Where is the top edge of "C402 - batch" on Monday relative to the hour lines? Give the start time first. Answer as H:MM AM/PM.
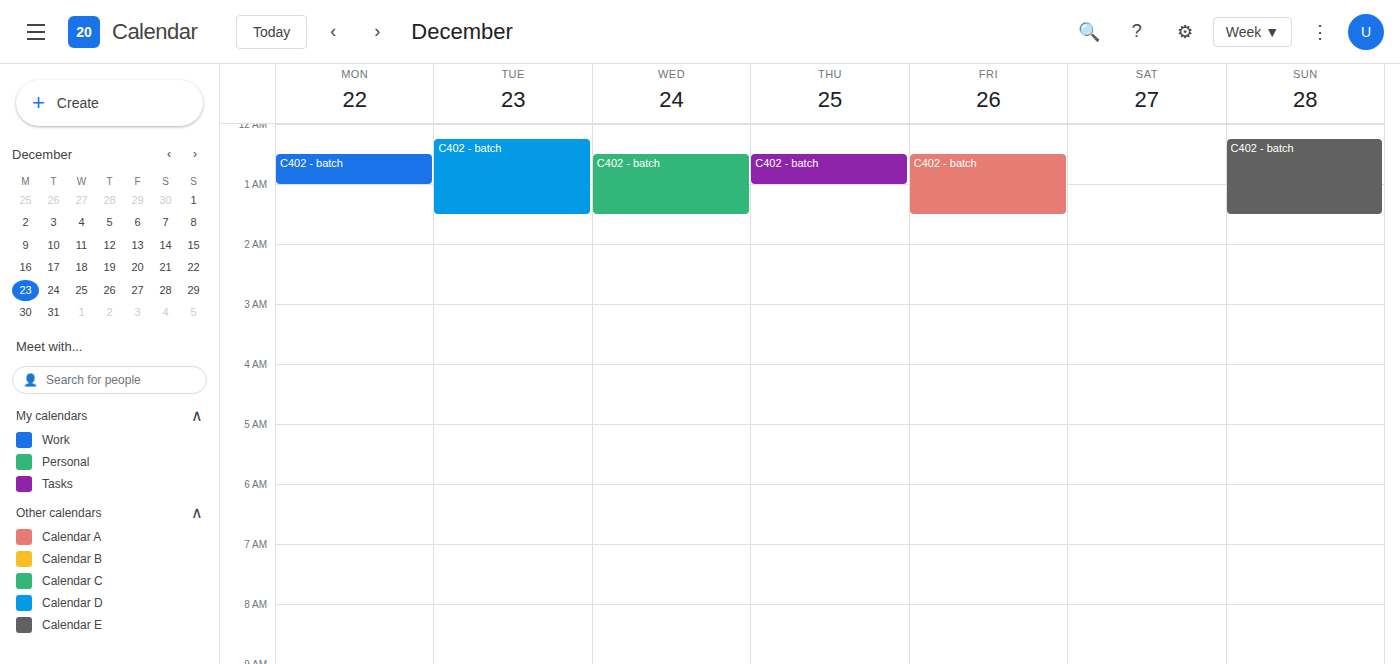
12:30 AM -- halfway between the 12 AM and 1 AM lines.